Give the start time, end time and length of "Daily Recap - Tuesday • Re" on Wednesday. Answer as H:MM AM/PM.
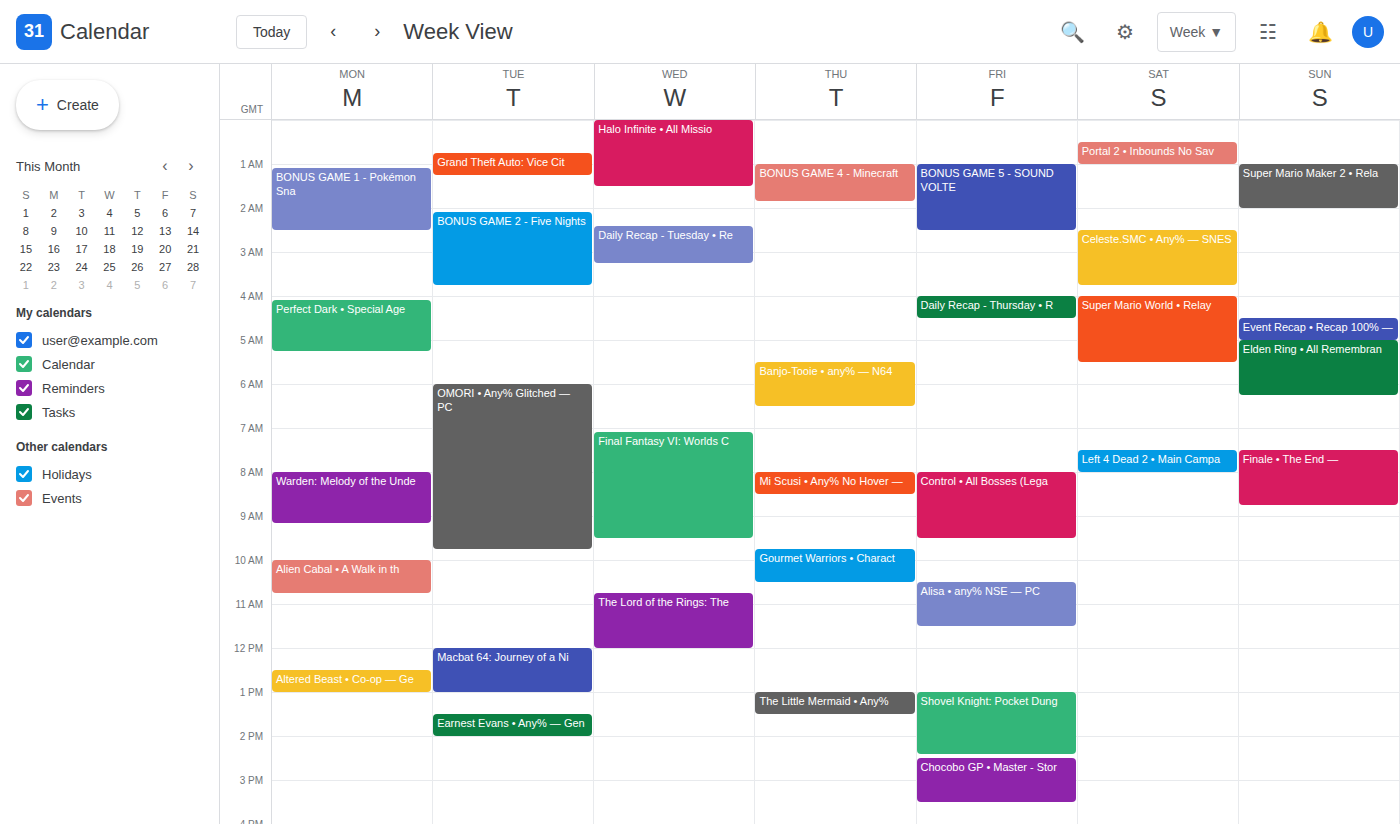
2:25 AM to 3:15 AM, 50 minutes